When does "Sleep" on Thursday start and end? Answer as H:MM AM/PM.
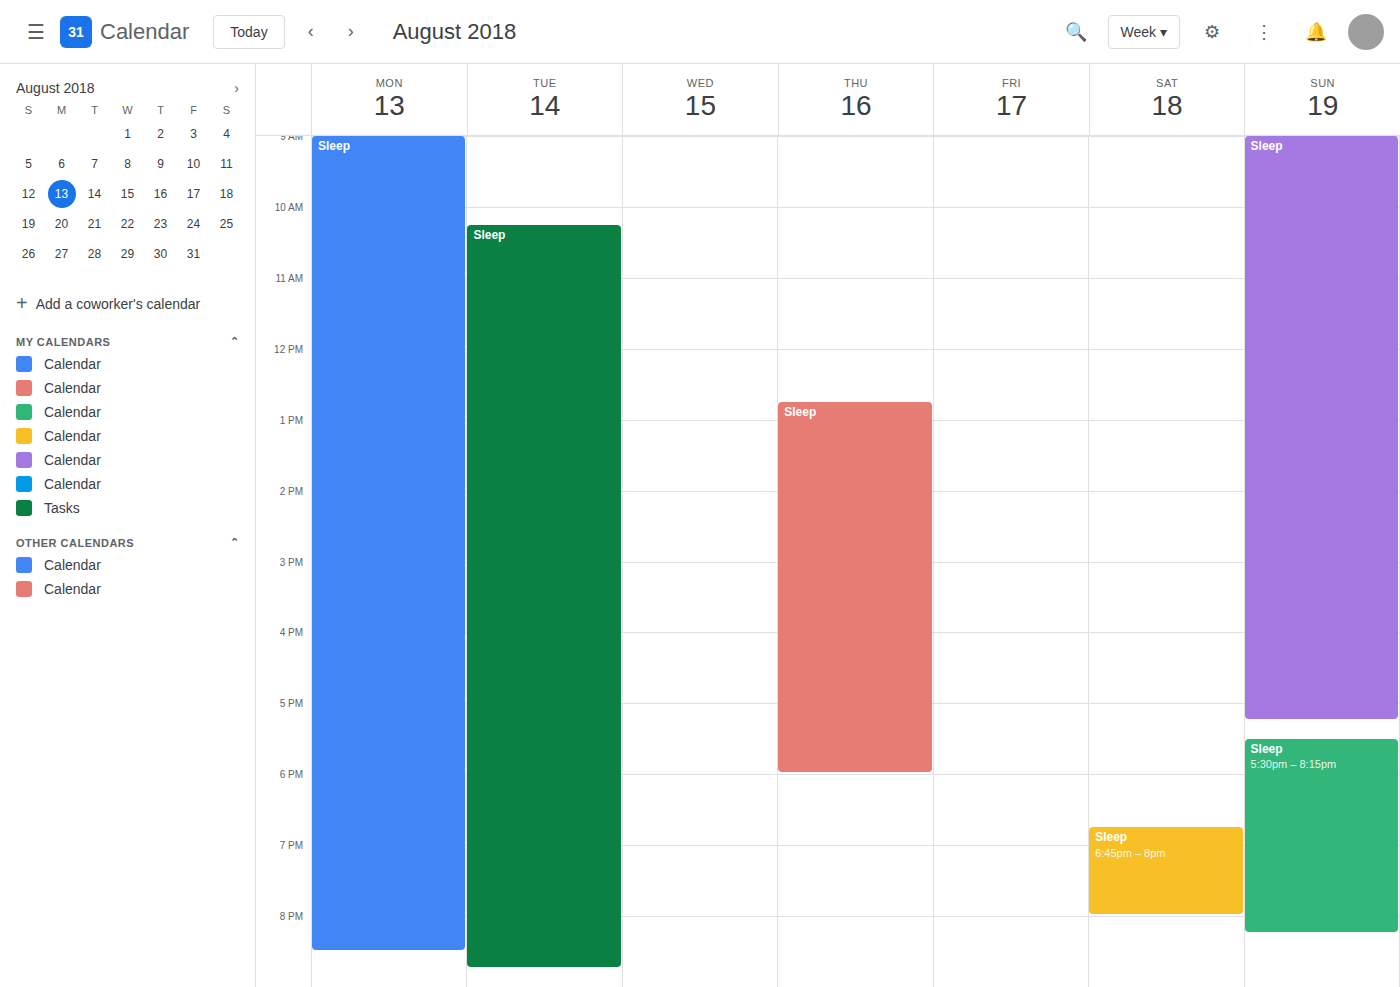
12:45 PM to 6:00 PM